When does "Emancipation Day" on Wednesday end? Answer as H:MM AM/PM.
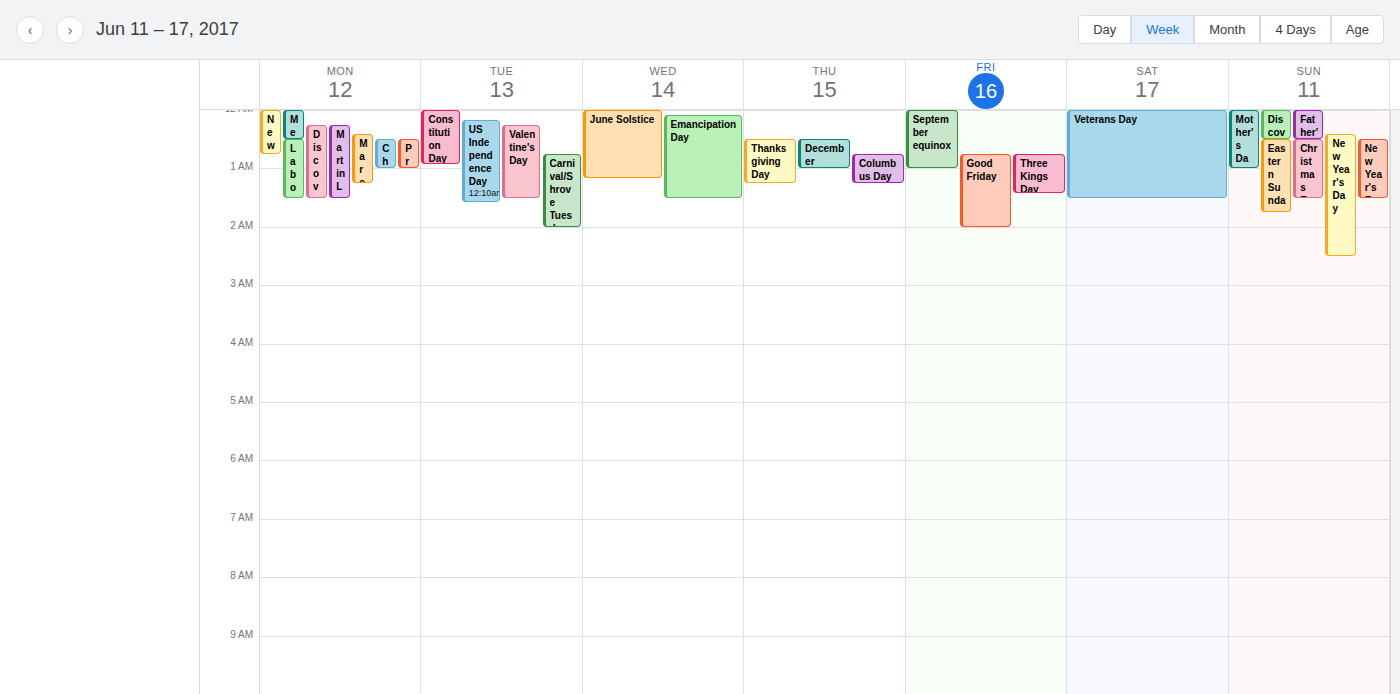
1:30 AM